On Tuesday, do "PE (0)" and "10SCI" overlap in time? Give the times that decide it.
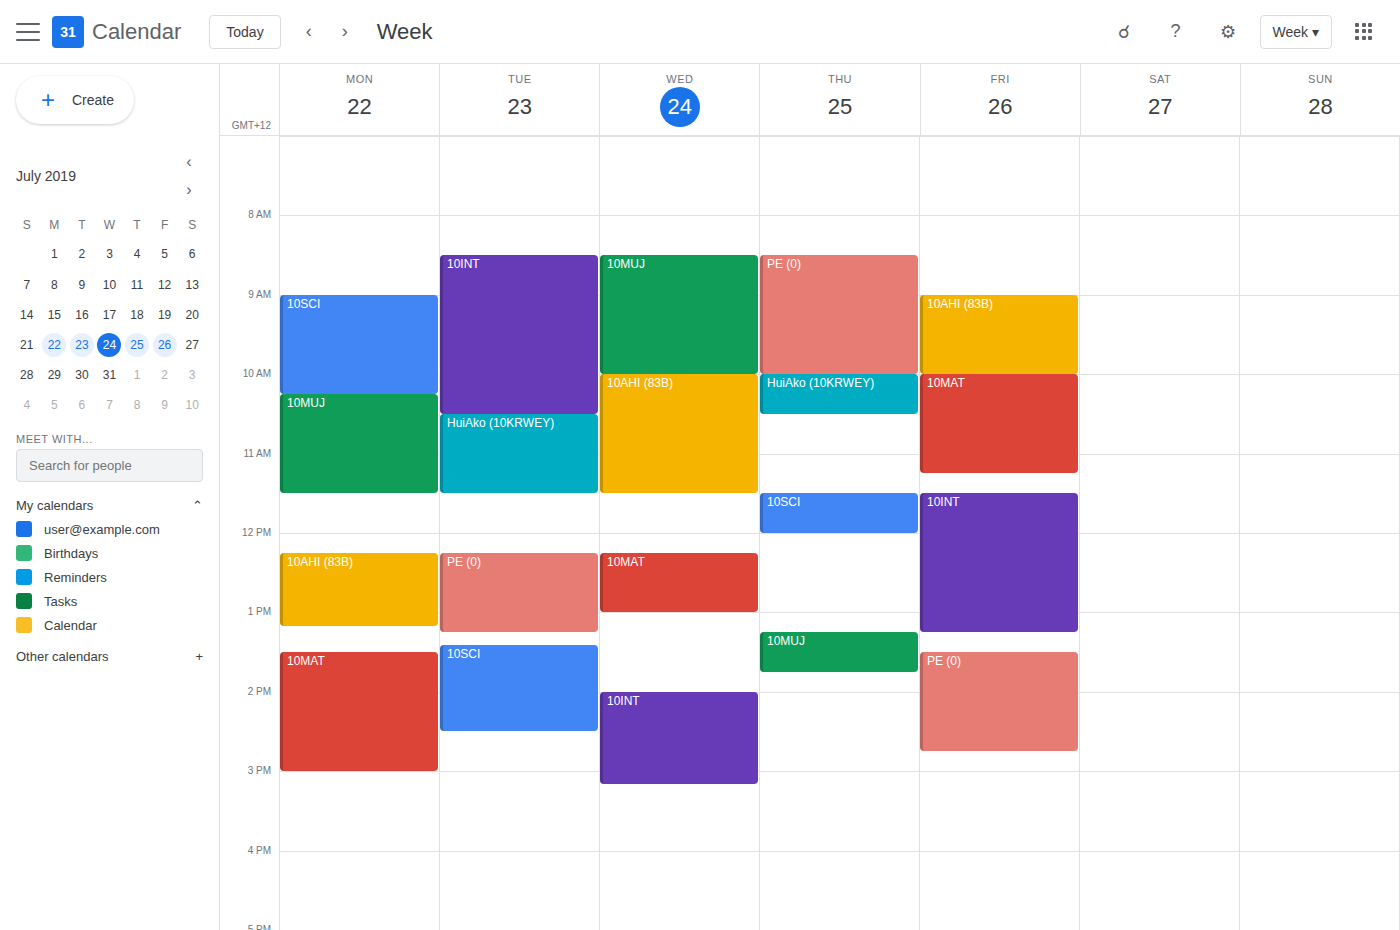
"PE (0)" ends at 1:15 PM and "10SCI" starts at 1:25 PM -- no overlap.